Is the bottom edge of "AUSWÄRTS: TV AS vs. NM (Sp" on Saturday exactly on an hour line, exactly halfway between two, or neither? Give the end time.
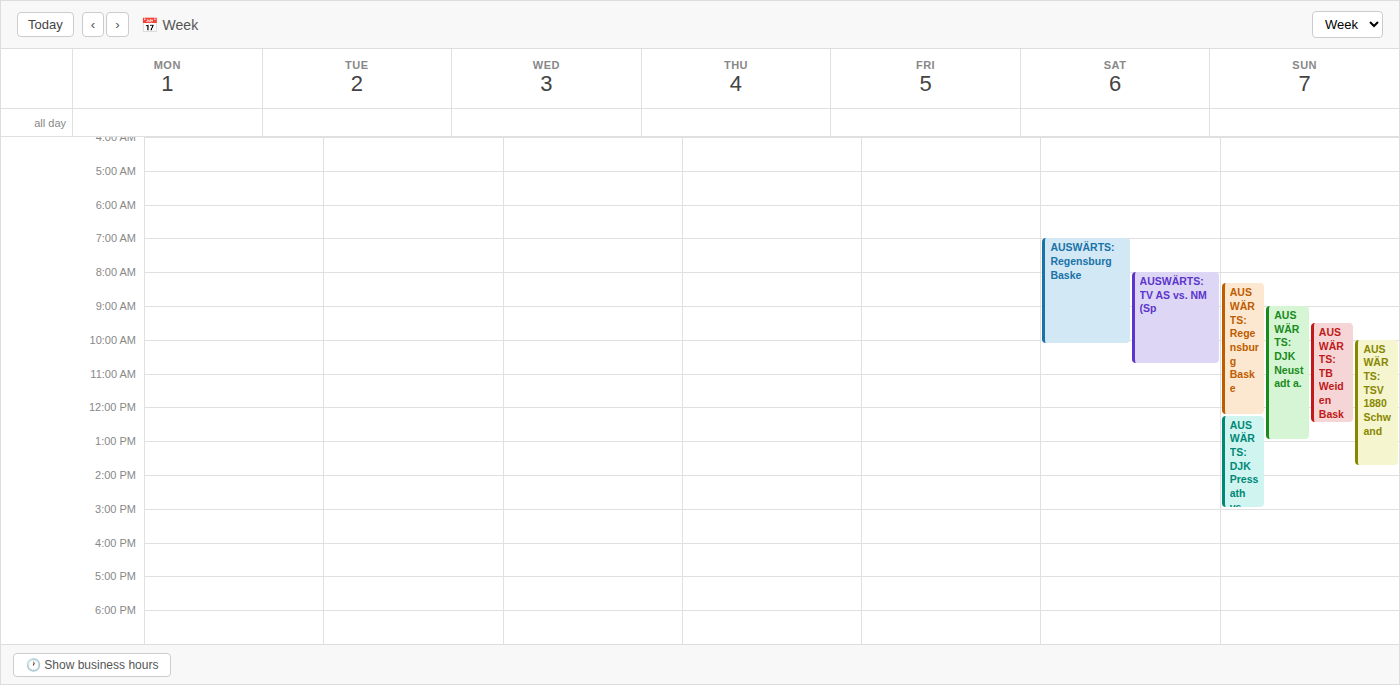
10:45 AM -- neither: three quarters of the way from the 10 AM line to the 11 AM line.